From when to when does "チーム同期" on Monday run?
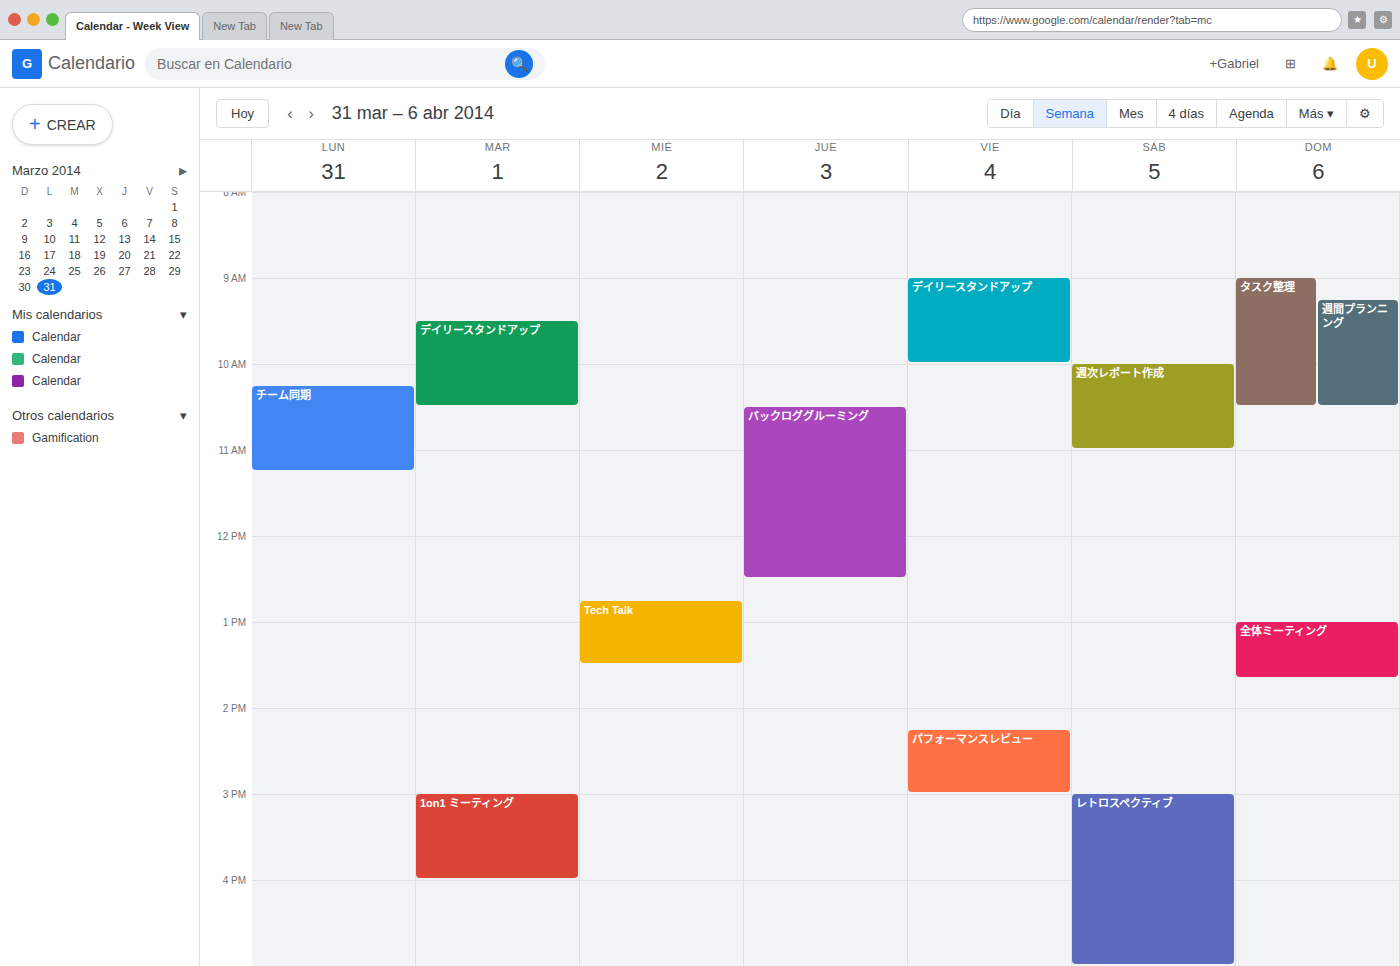
10:15 AM to 11:15 AM